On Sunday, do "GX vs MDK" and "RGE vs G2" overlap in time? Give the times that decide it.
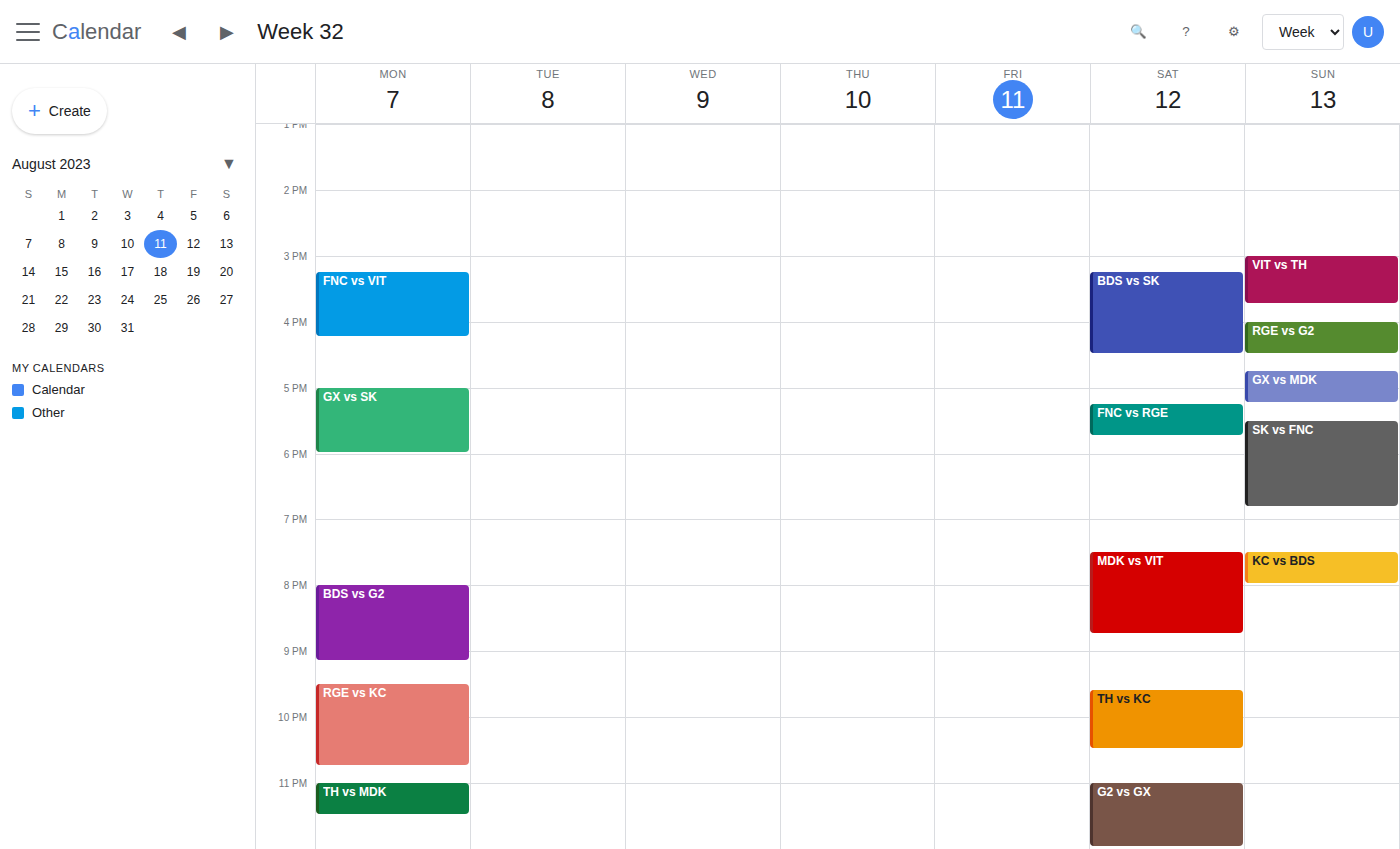
"RGE vs G2" ends at 4:30 PM and "GX vs MDK" starts at 4:45 PM -- no overlap.